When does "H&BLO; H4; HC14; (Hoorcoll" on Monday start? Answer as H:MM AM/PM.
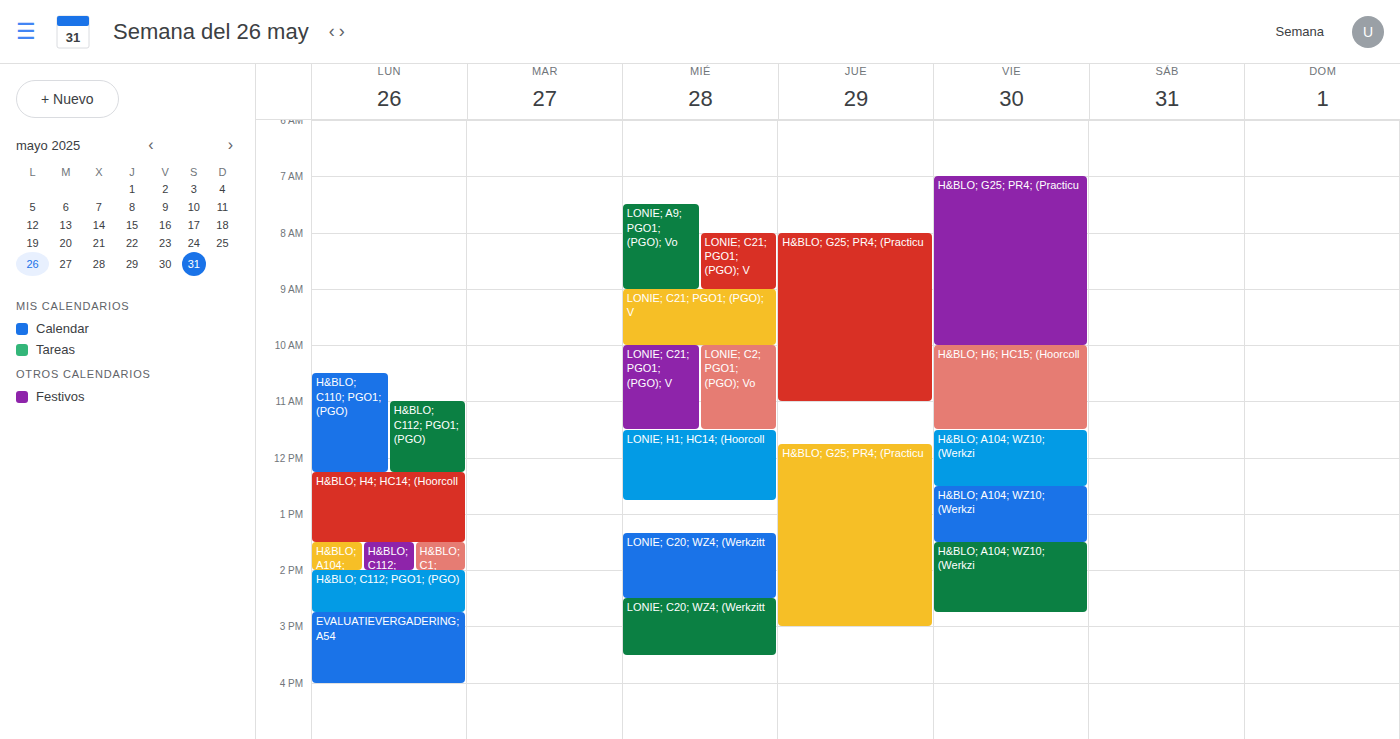
12:15 PM